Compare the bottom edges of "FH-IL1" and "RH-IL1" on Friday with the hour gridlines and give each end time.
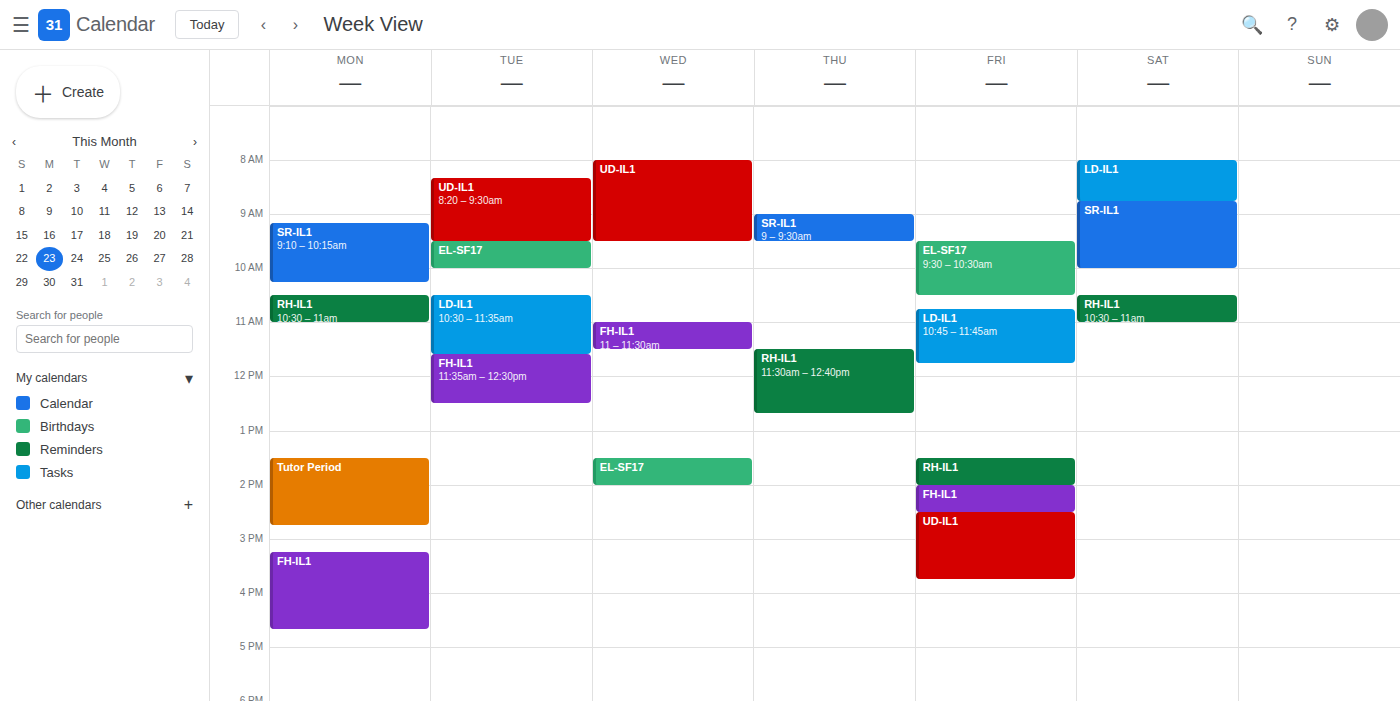
"FH-IL1": 14:30, halfway between the 14:00 and 15:00 lines. "RH-IL1": 14:00, exactly on the 14:00 line.